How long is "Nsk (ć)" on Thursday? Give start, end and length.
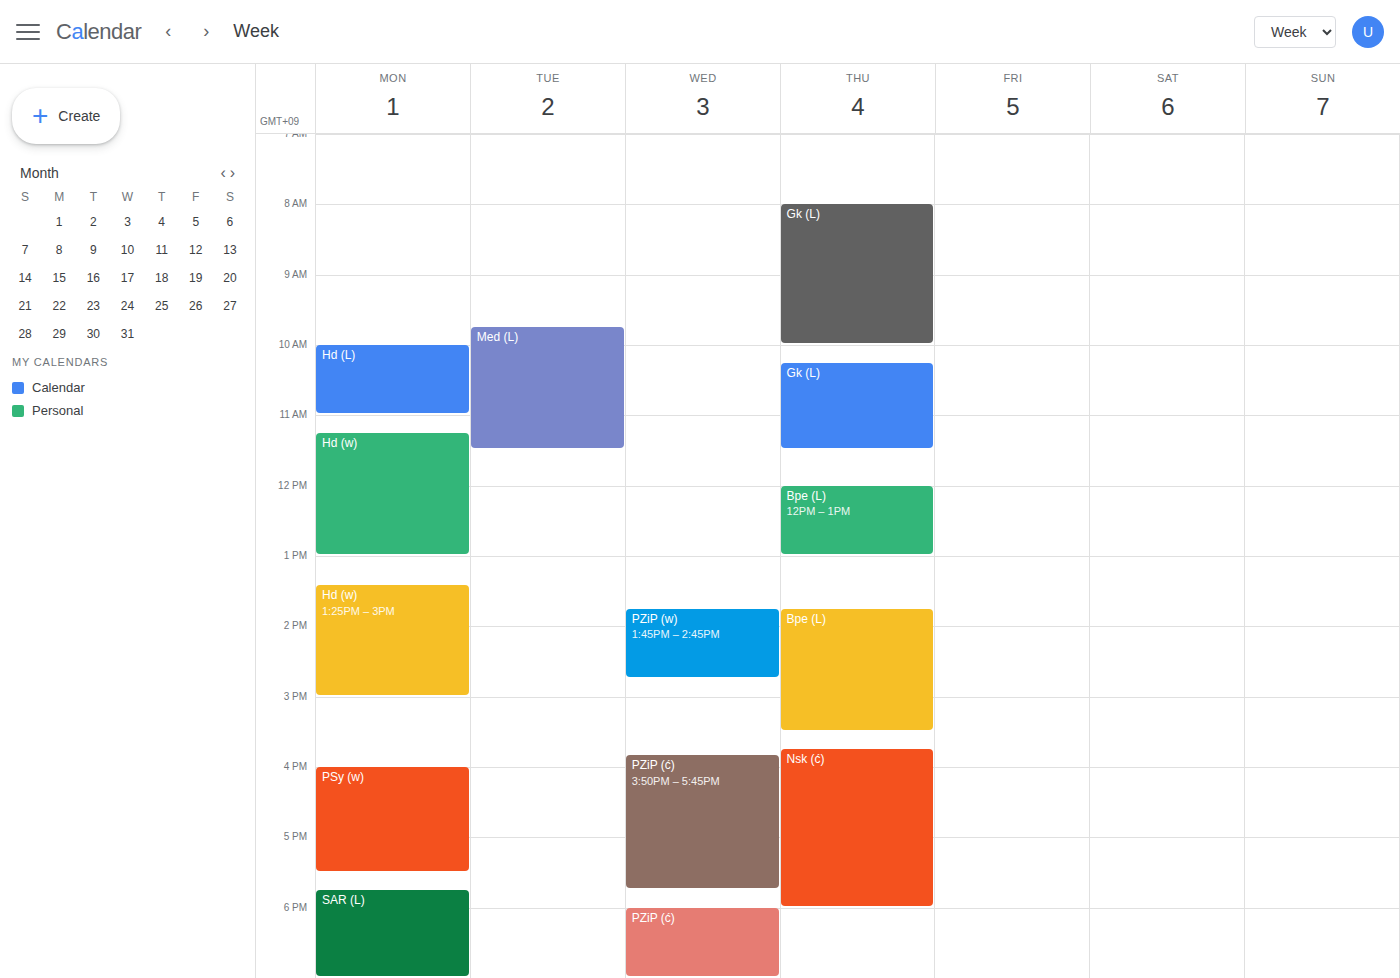
3:45 PM to 6:00 PM, 2 hours 15 minutes